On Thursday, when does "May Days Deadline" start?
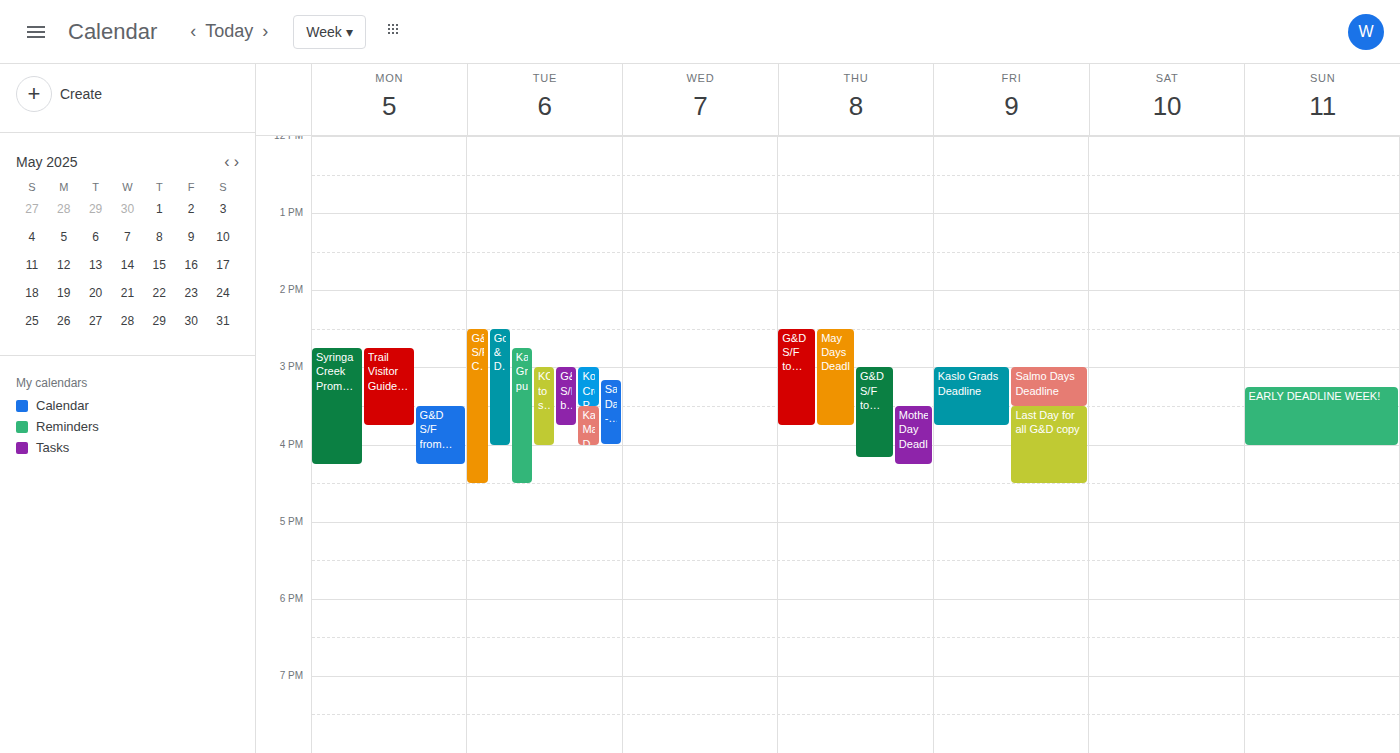
2:30 PM